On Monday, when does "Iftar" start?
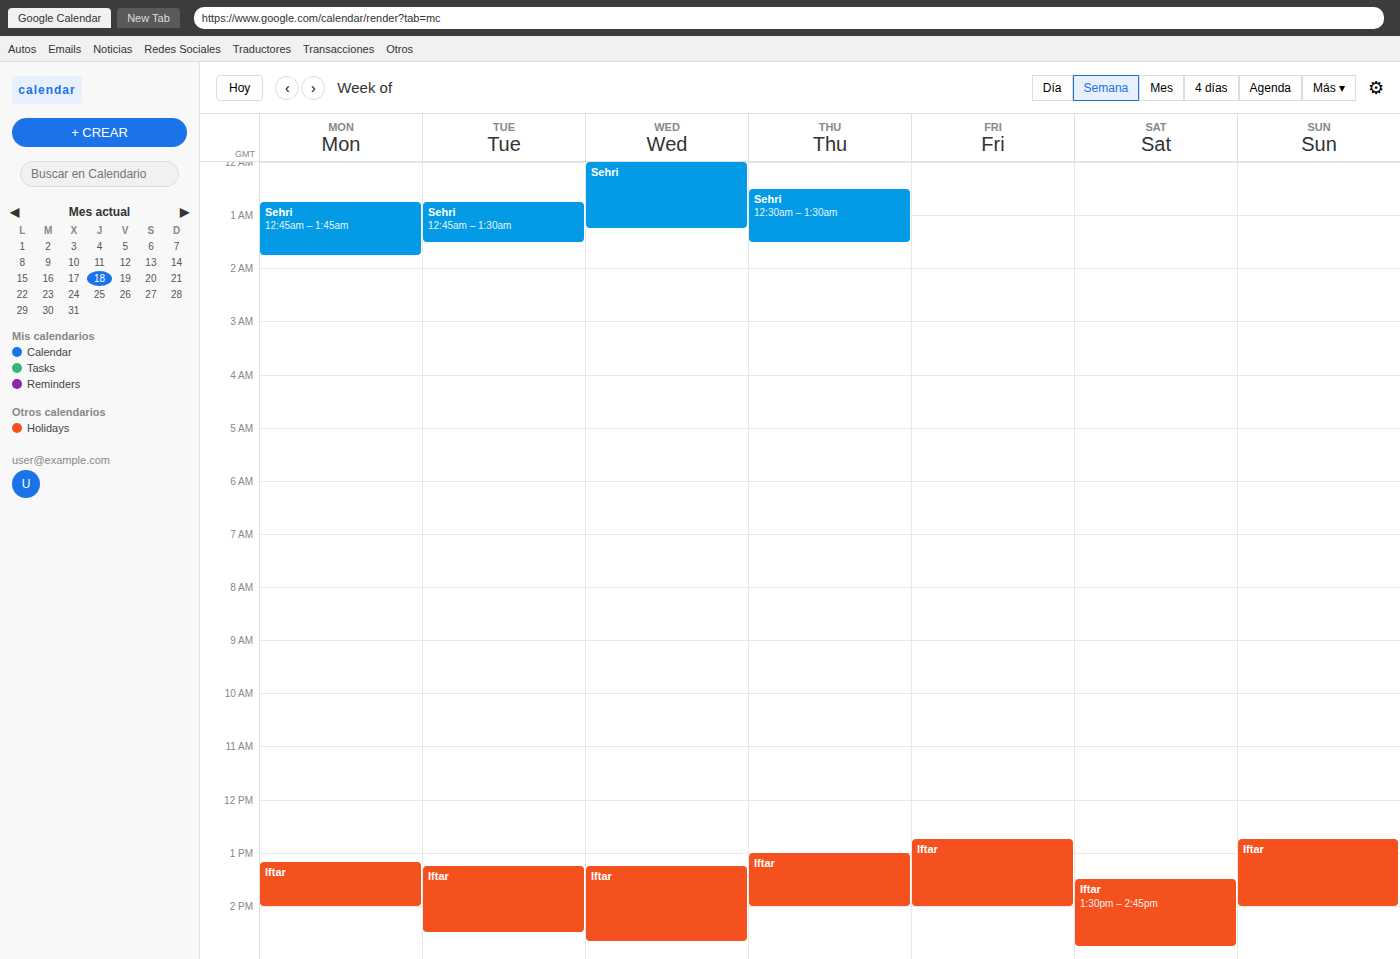
1:10 PM